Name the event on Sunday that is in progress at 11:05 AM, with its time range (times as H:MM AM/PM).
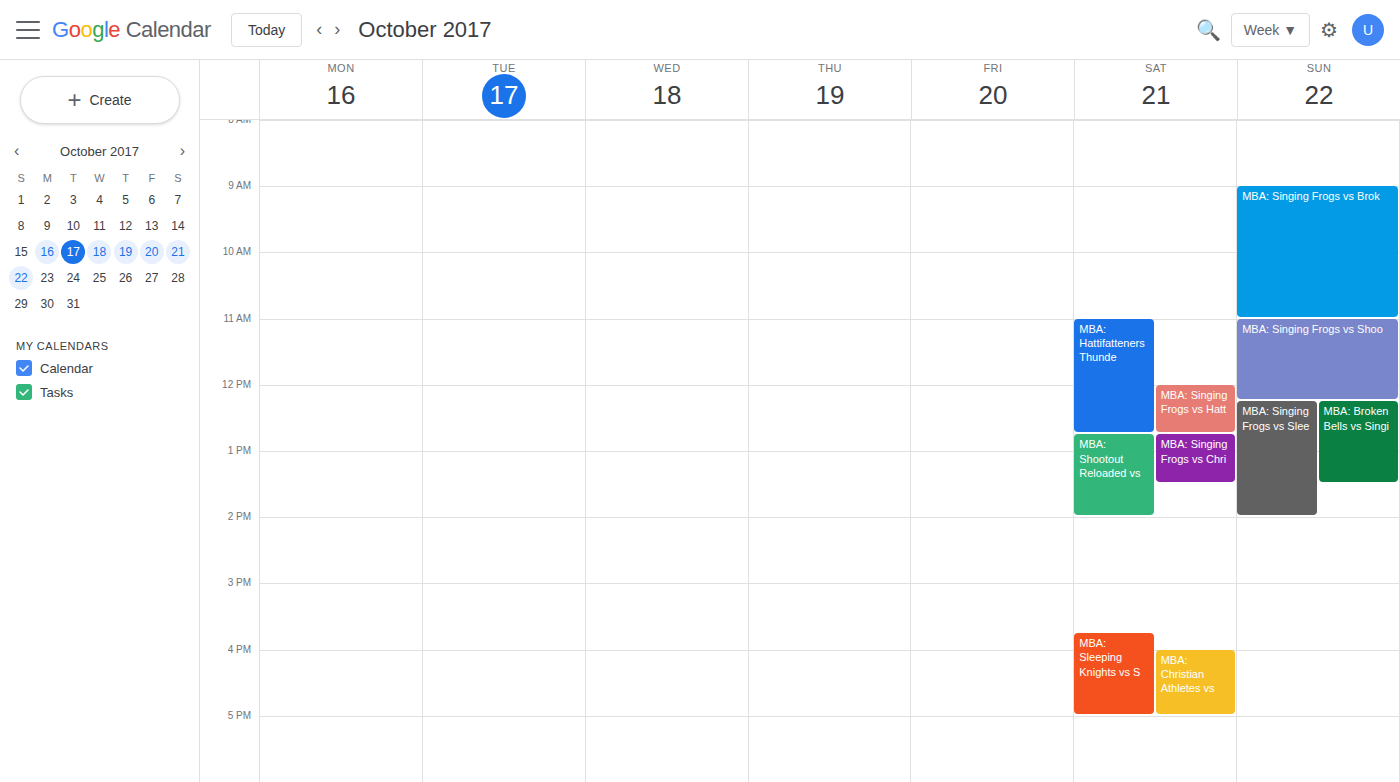
"MBA: Singing Frogs vs Shoo", 11:00 AM to 12:15 PM